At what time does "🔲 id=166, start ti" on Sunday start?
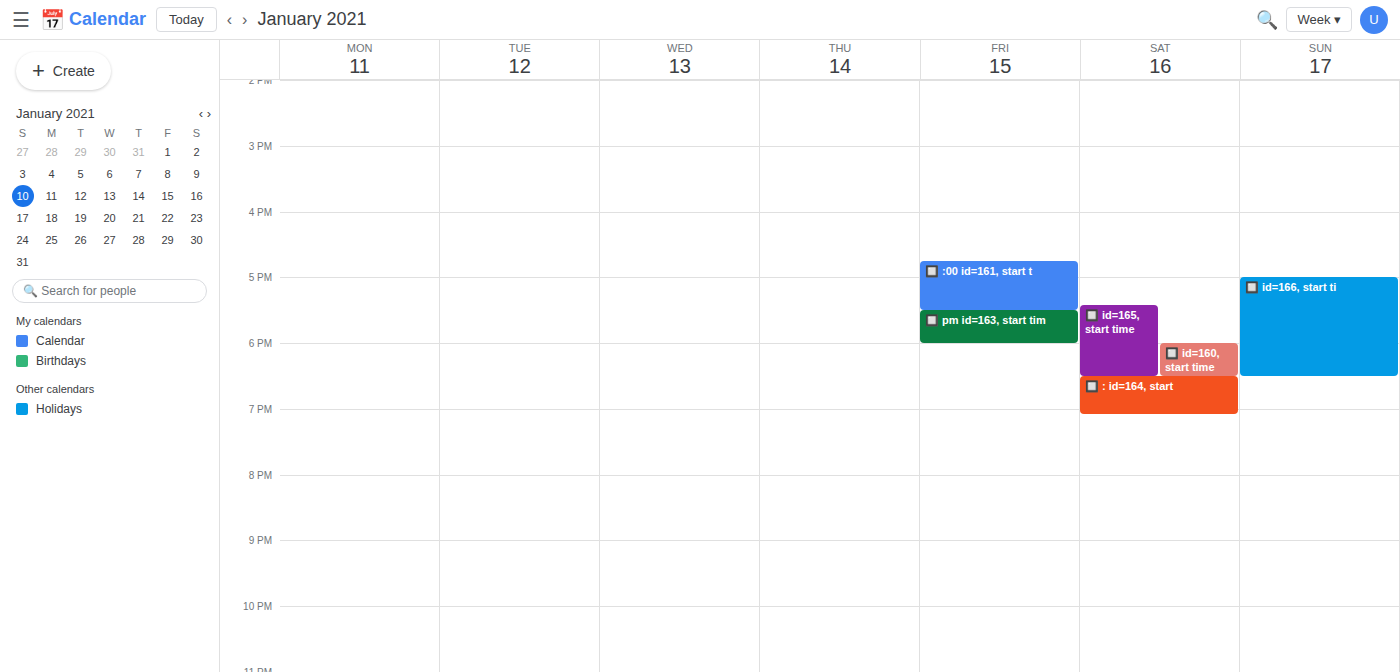
5:00 PM